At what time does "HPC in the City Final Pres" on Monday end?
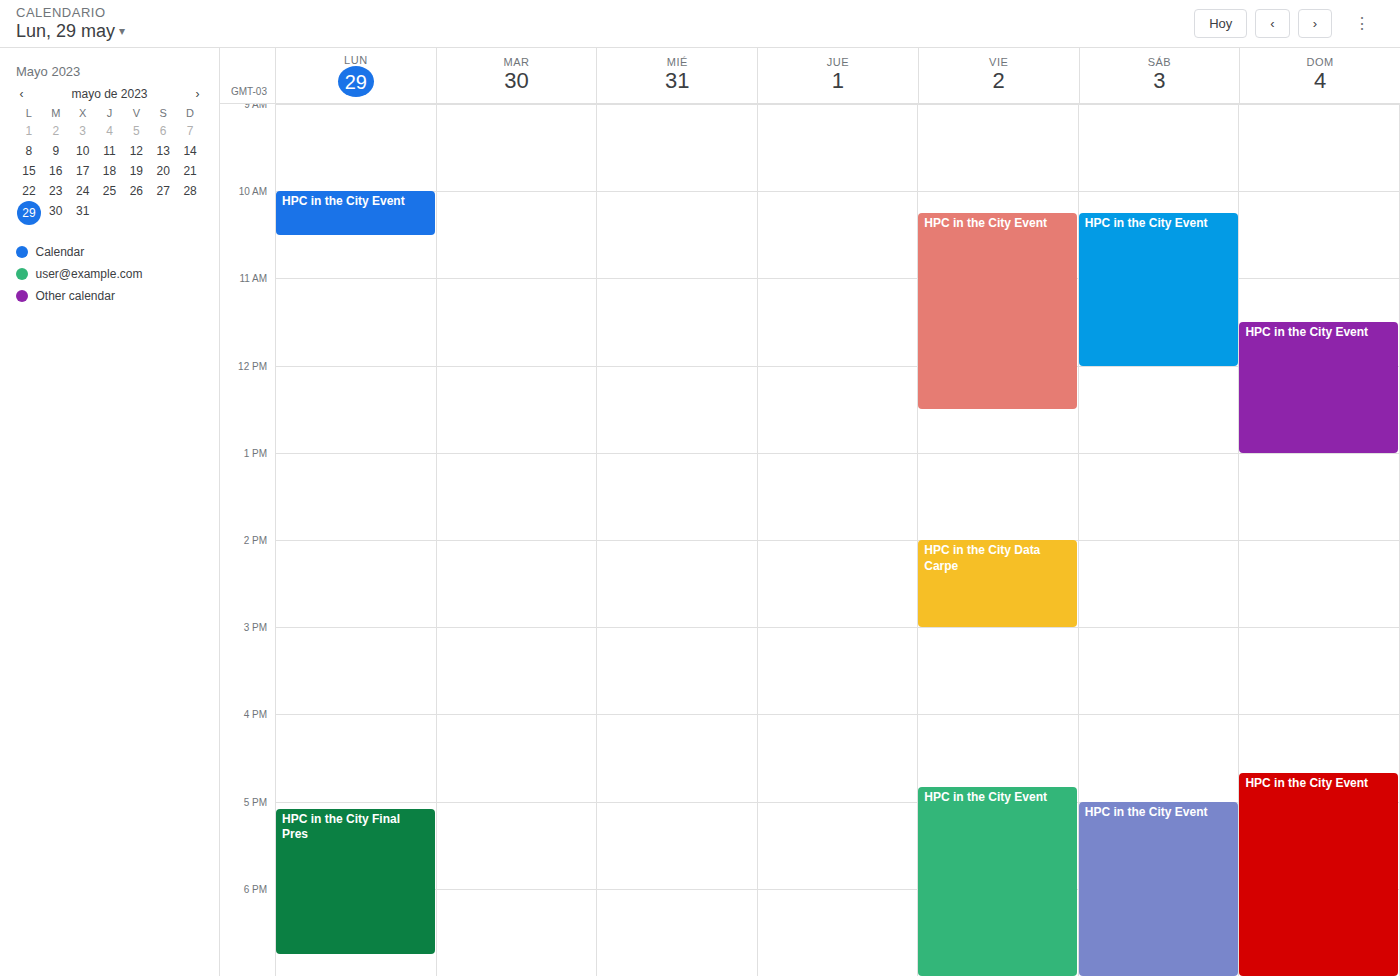
6:45 PM